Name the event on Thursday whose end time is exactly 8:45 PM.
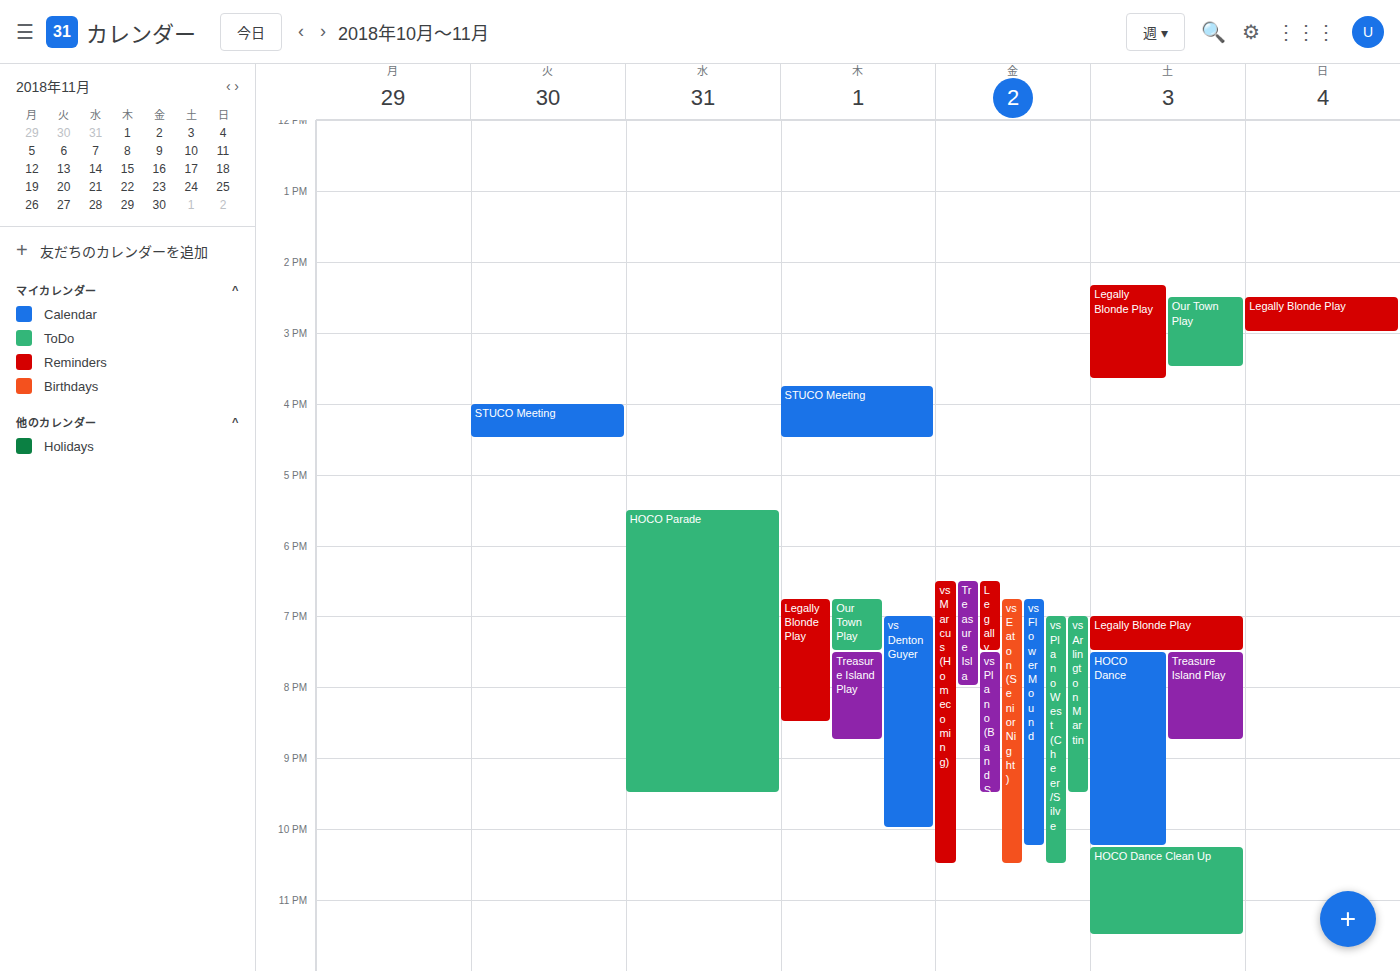
"Treasure Island Play"